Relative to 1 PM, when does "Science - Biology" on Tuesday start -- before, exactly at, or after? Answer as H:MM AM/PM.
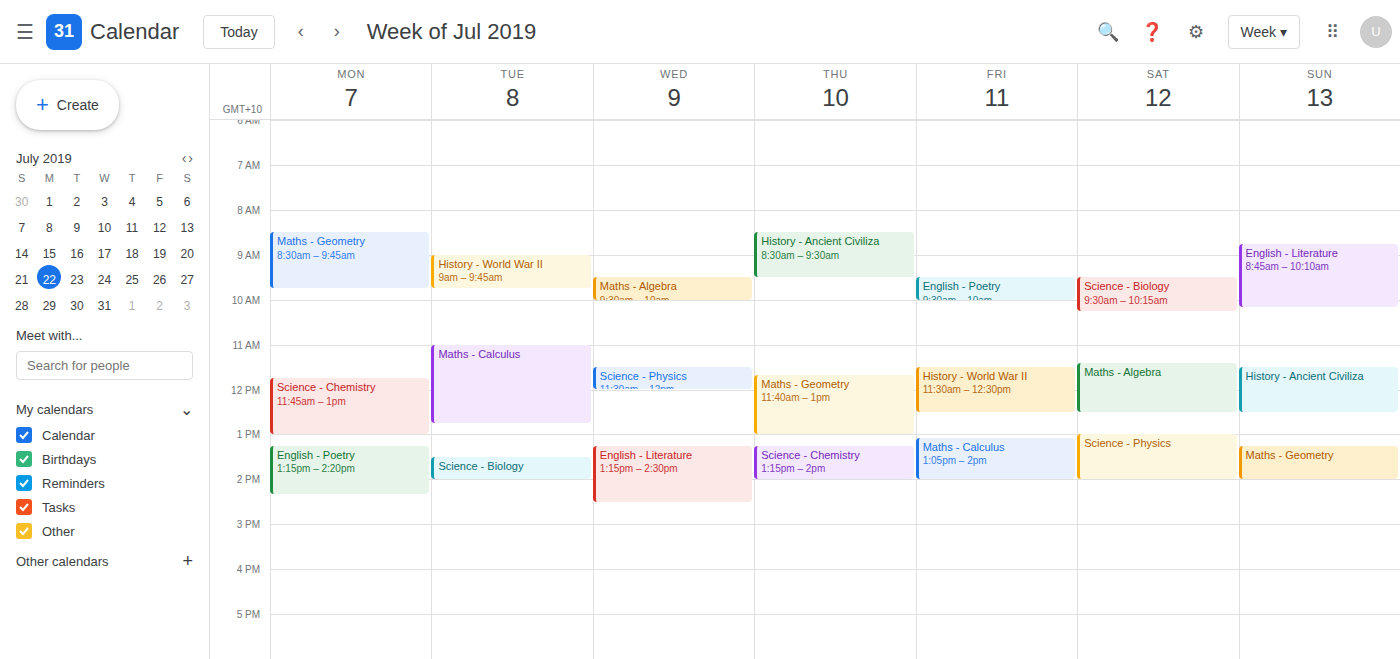
1:30 PM -- after 1 PM, 30 minutes below the 1 PM line.